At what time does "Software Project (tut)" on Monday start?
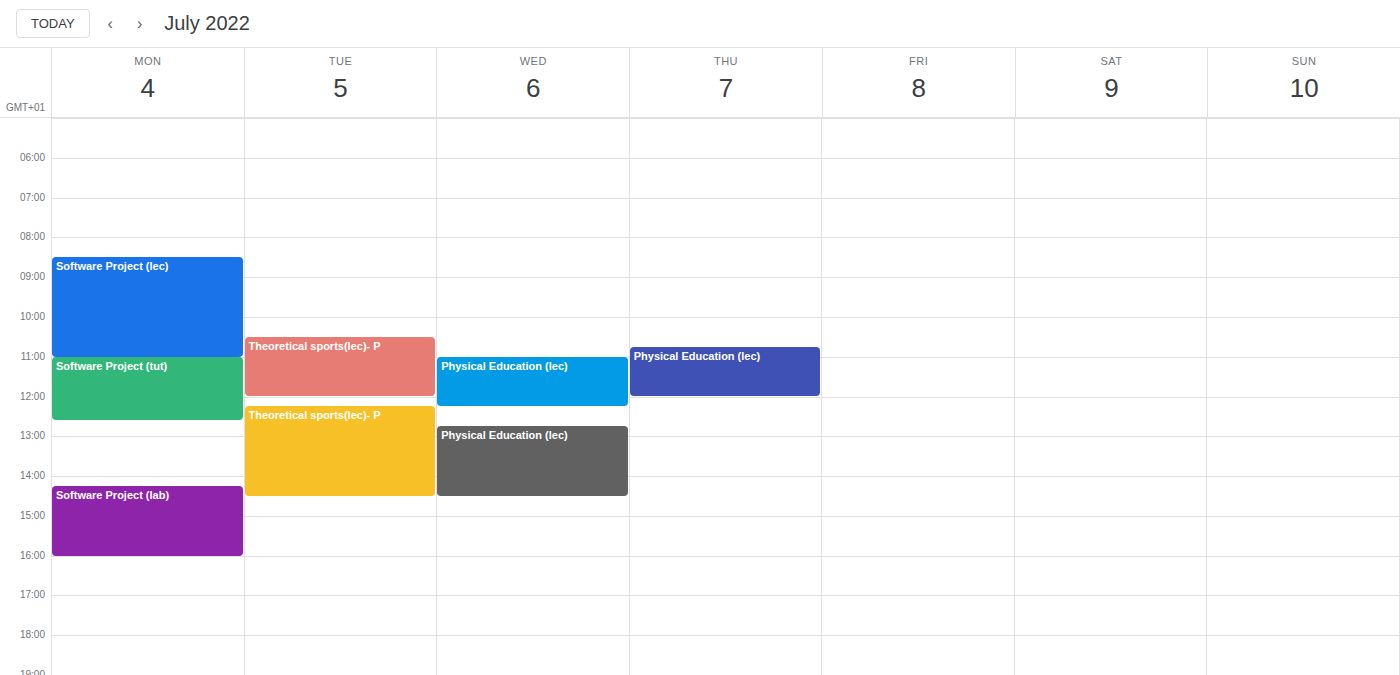
11:00 AM